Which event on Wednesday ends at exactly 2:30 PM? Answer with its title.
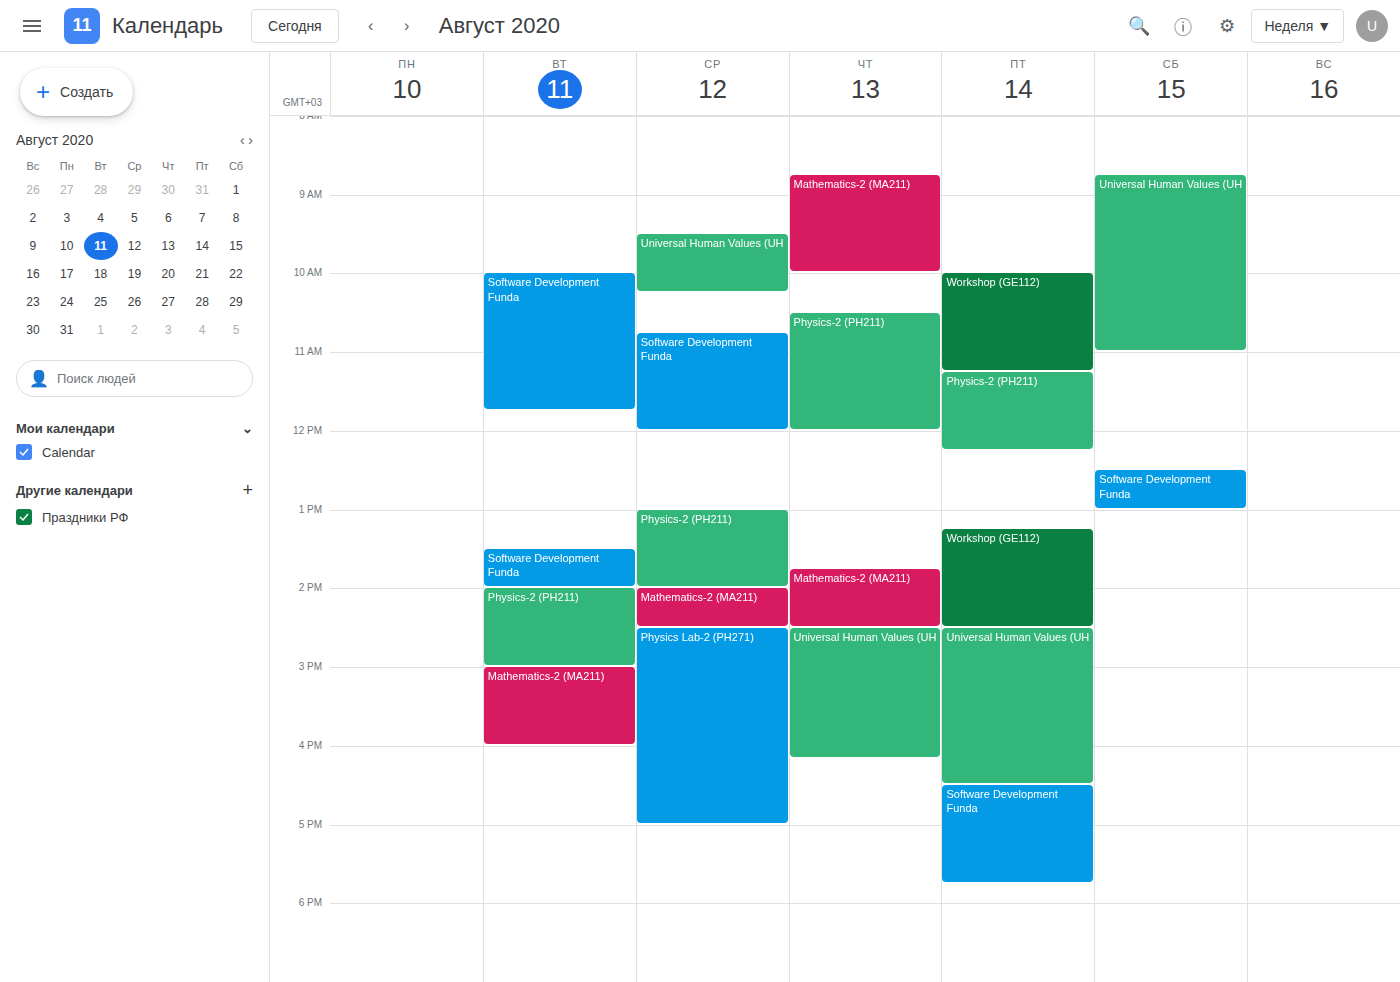
"Mathematics-2 (MA211)"